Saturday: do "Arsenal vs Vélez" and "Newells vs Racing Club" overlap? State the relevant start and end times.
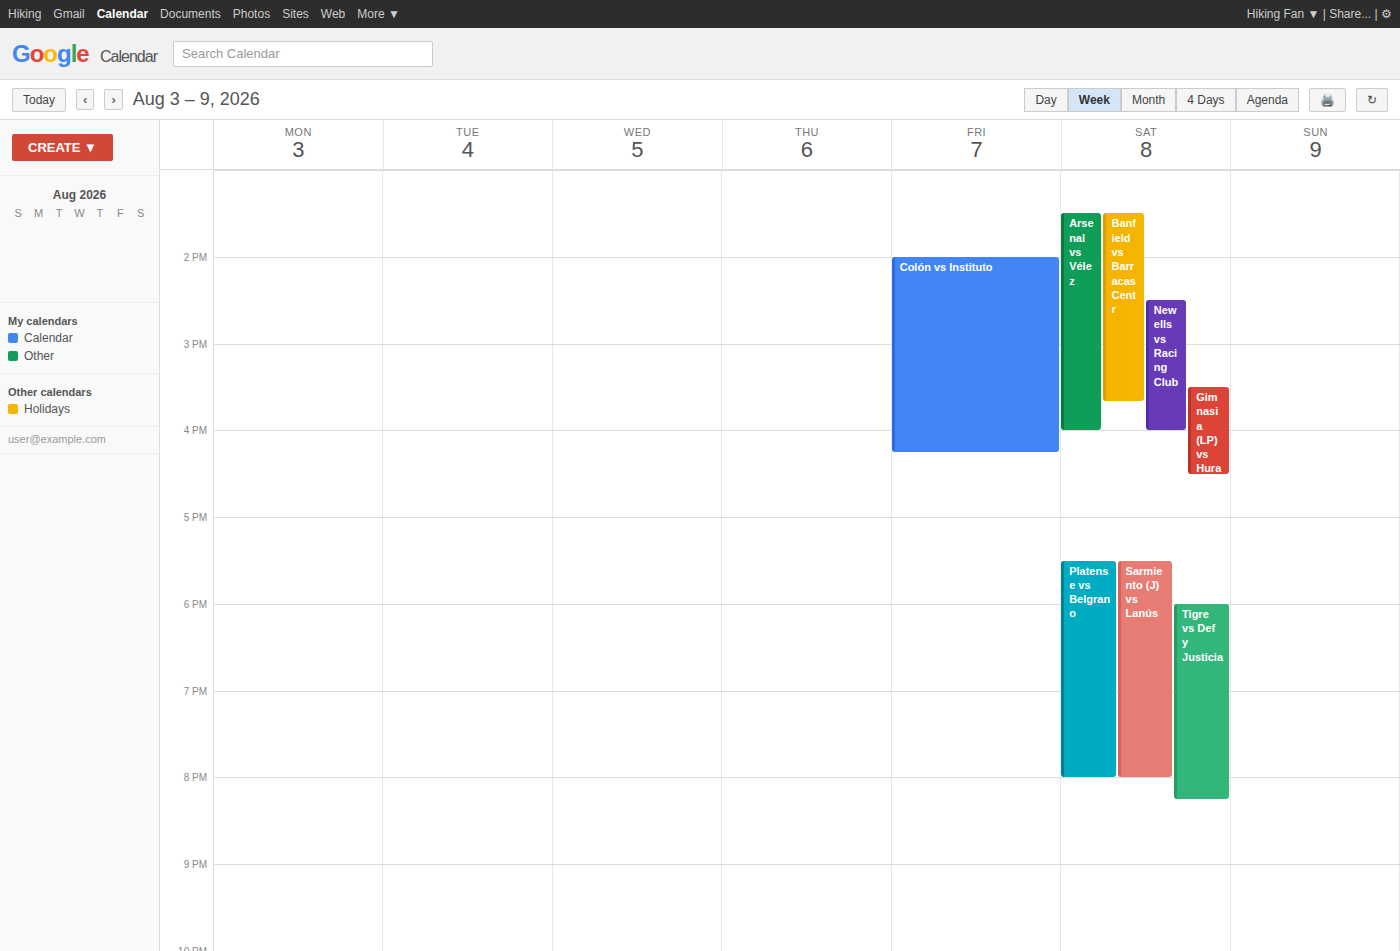
"Newells vs Racing Club" starts at 2:30 PM, before "Arsenal vs Vélez" ends at 4:00 PM -- they overlap.